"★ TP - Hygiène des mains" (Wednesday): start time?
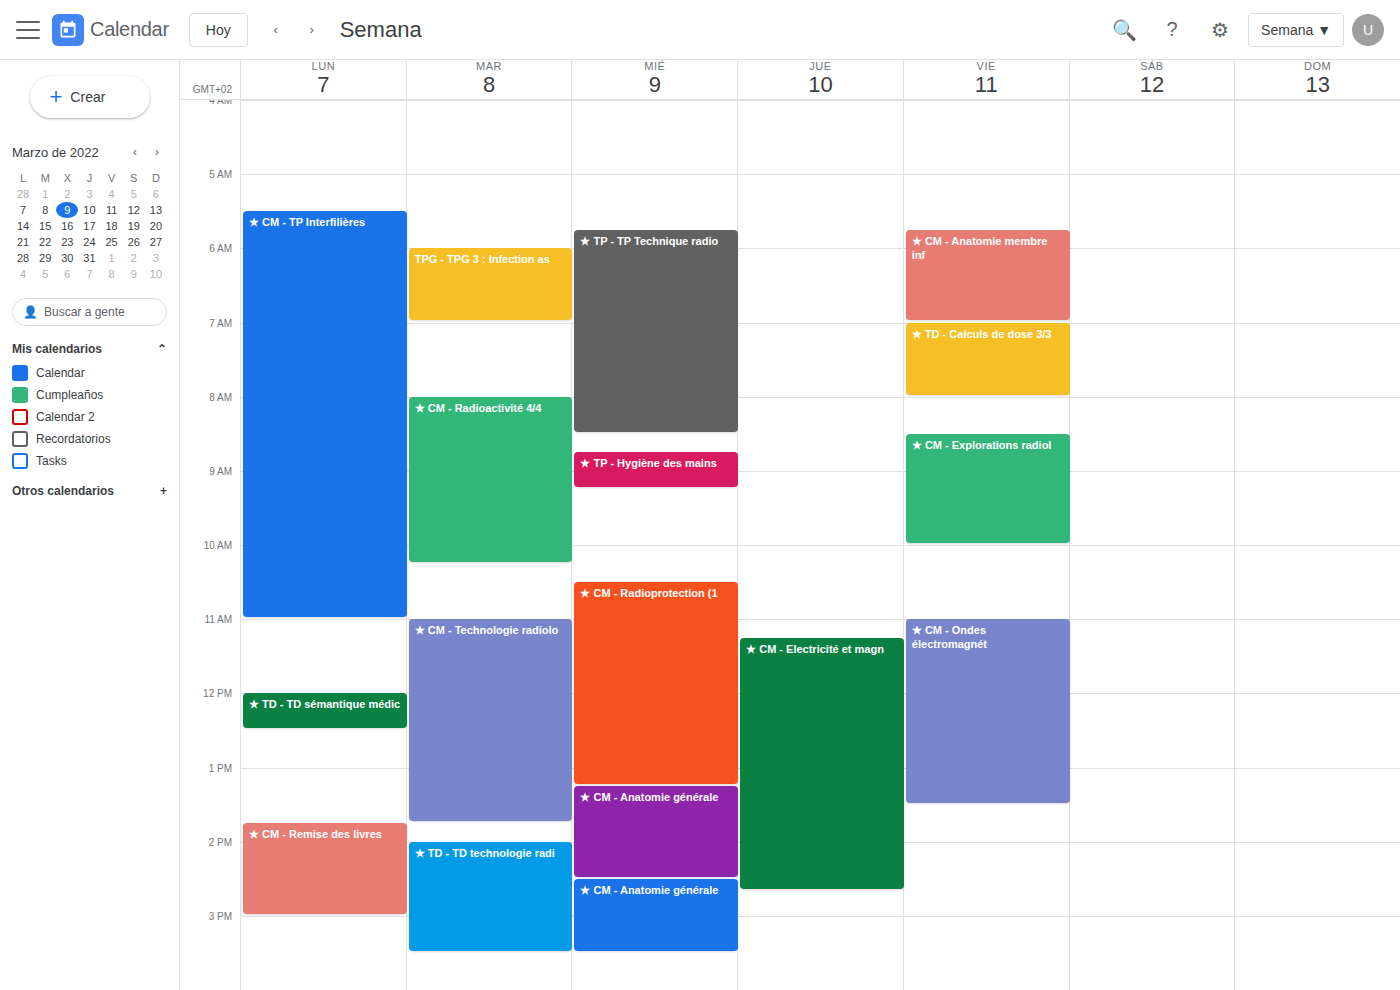
08:45